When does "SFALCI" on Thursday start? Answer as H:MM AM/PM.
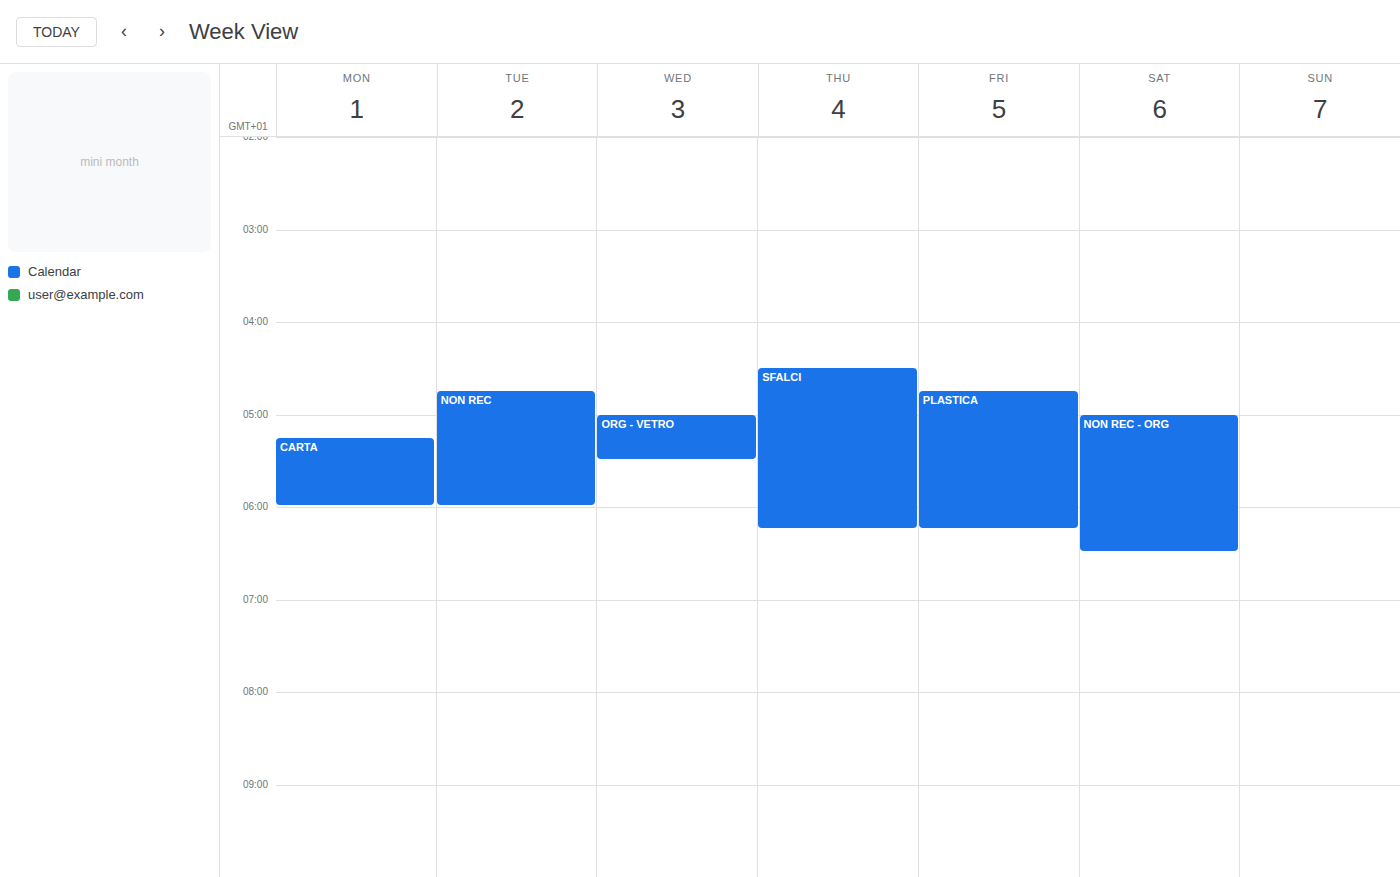
4:30 AM